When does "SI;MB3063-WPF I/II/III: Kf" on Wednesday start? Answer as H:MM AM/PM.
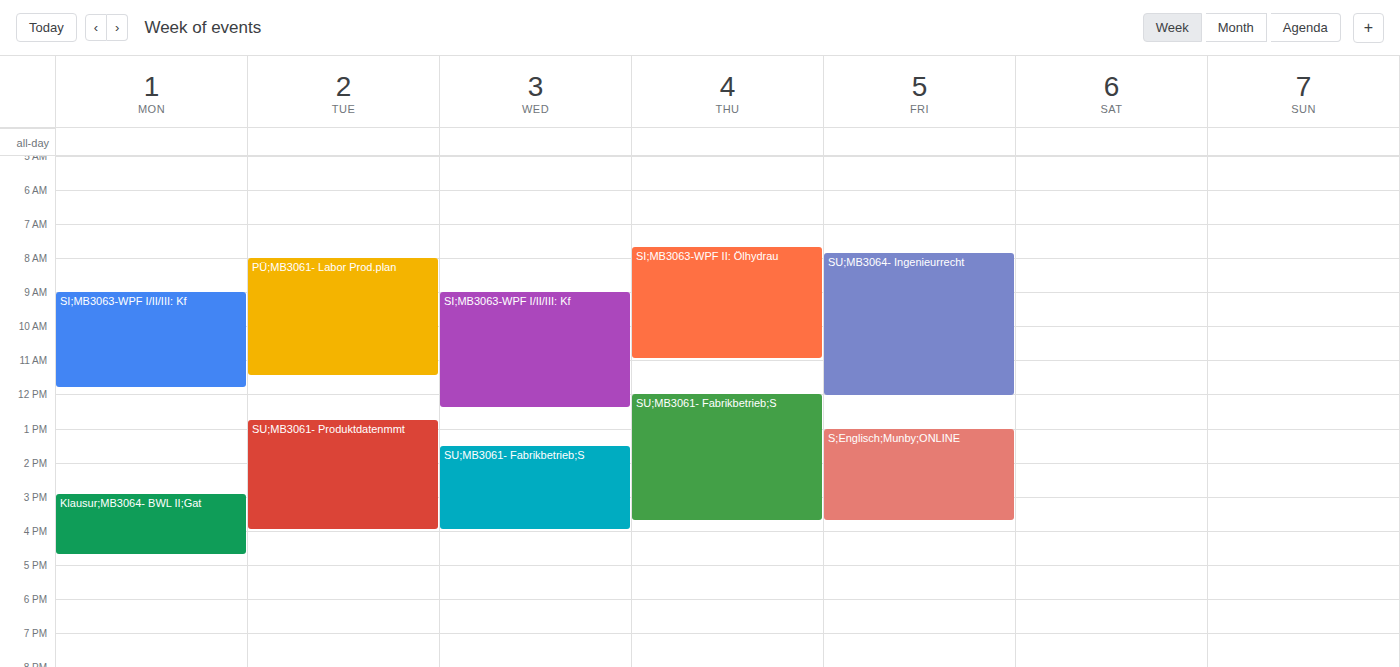
9:00 AM